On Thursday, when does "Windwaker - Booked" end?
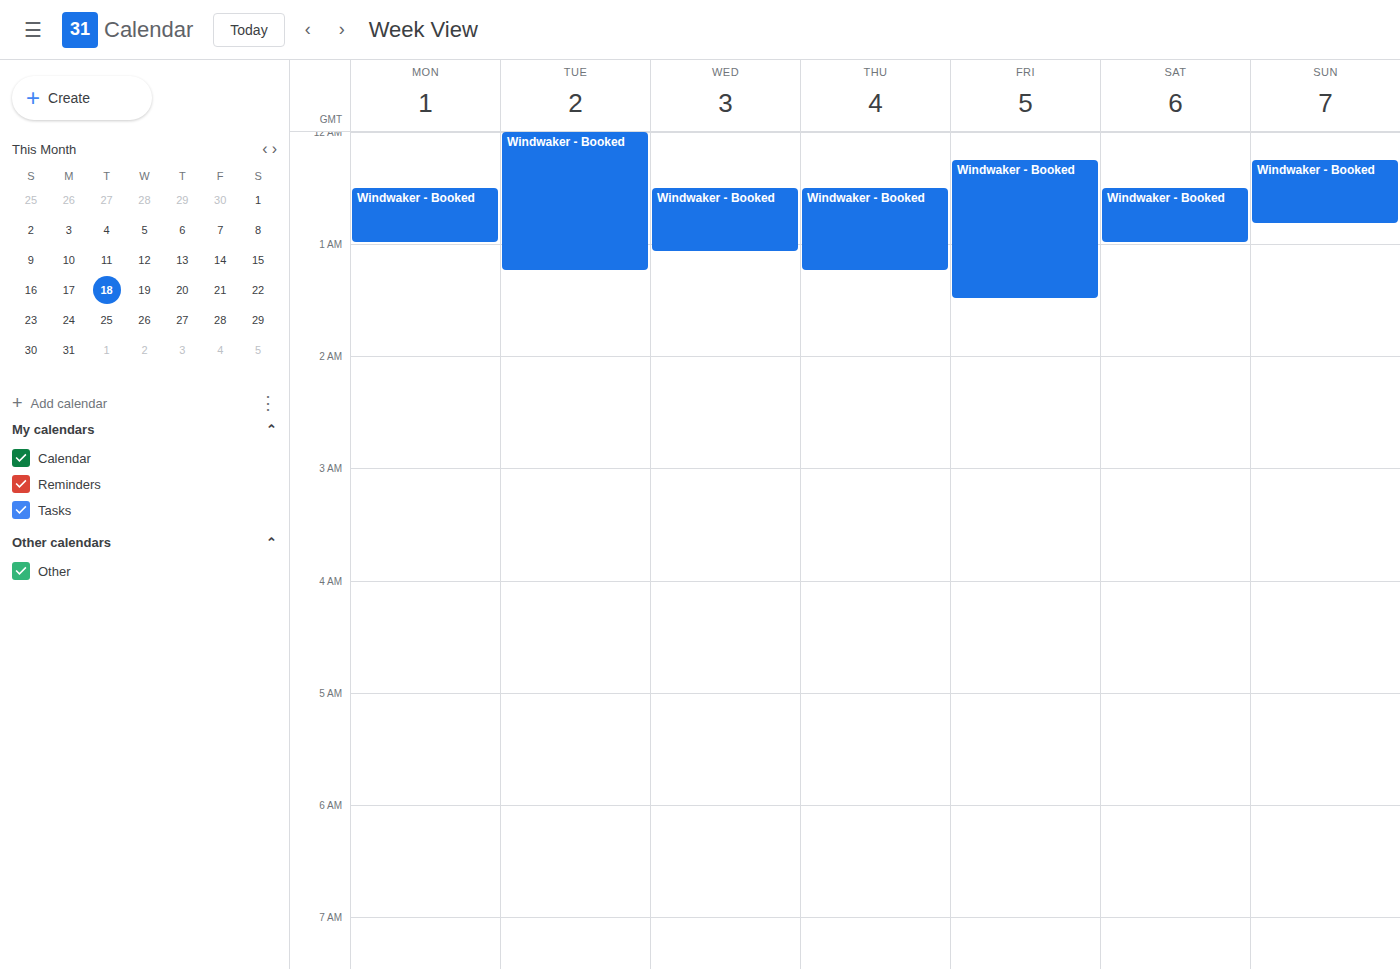
1:15 AM